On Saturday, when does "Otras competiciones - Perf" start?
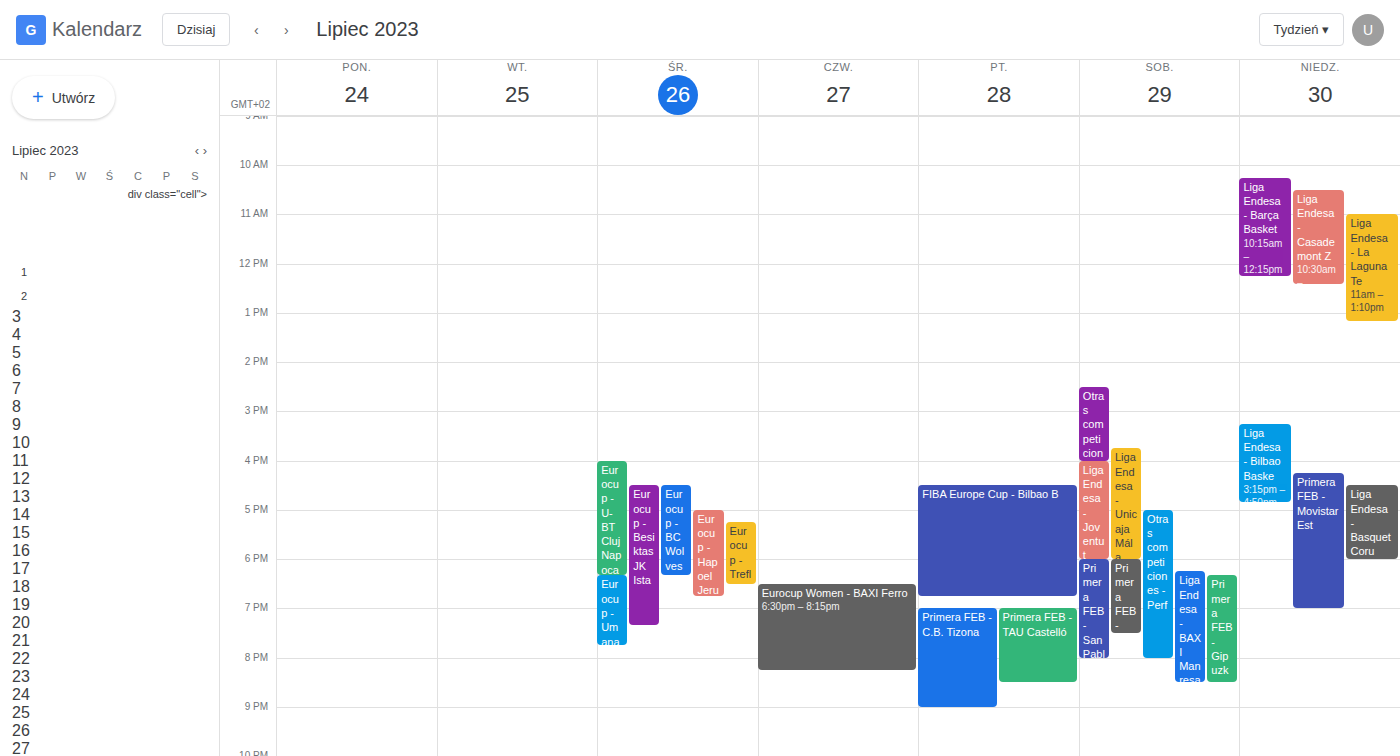
17:00